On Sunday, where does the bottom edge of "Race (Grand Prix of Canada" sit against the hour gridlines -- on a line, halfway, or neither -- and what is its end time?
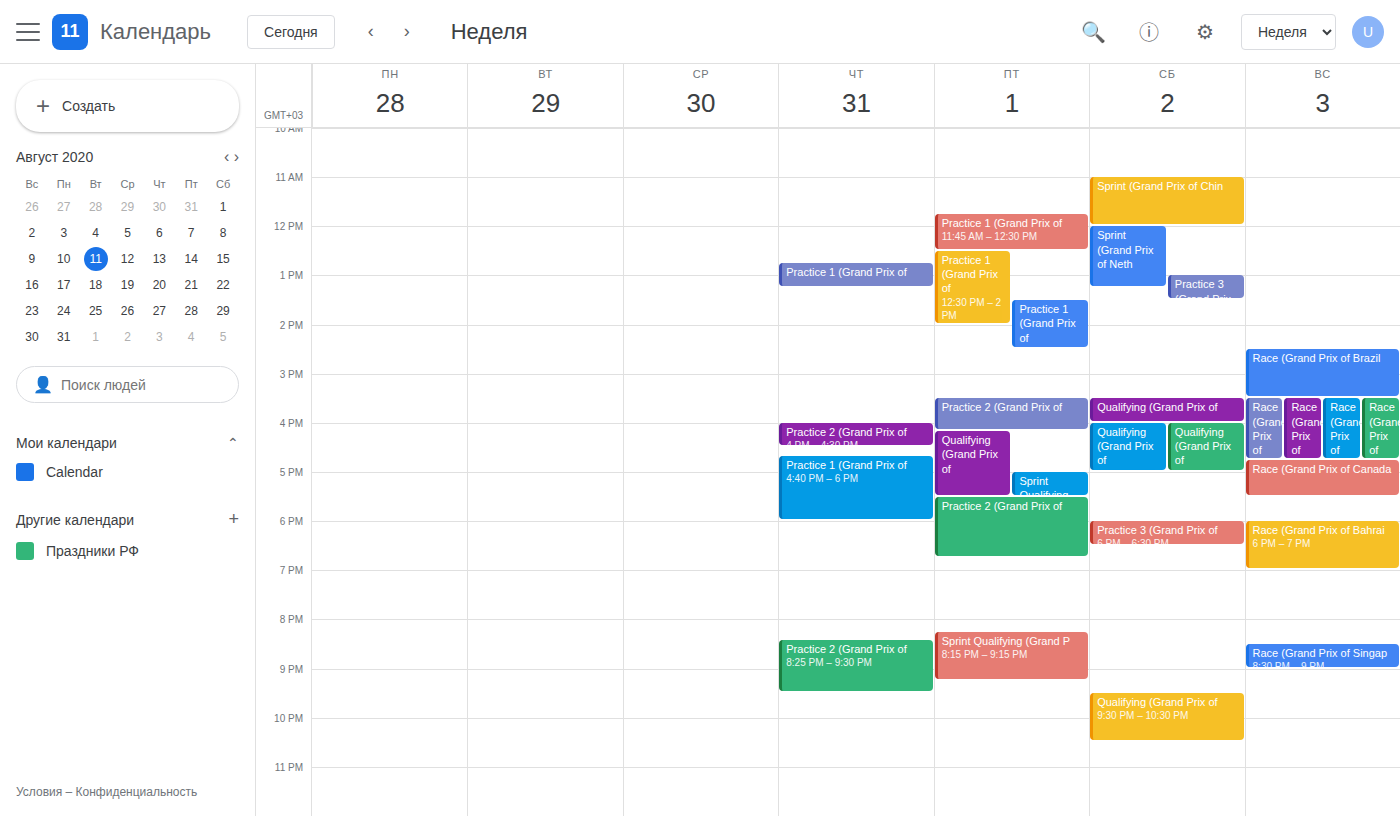
17:30 -- halfway between the 17:00 and 18:00 lines.